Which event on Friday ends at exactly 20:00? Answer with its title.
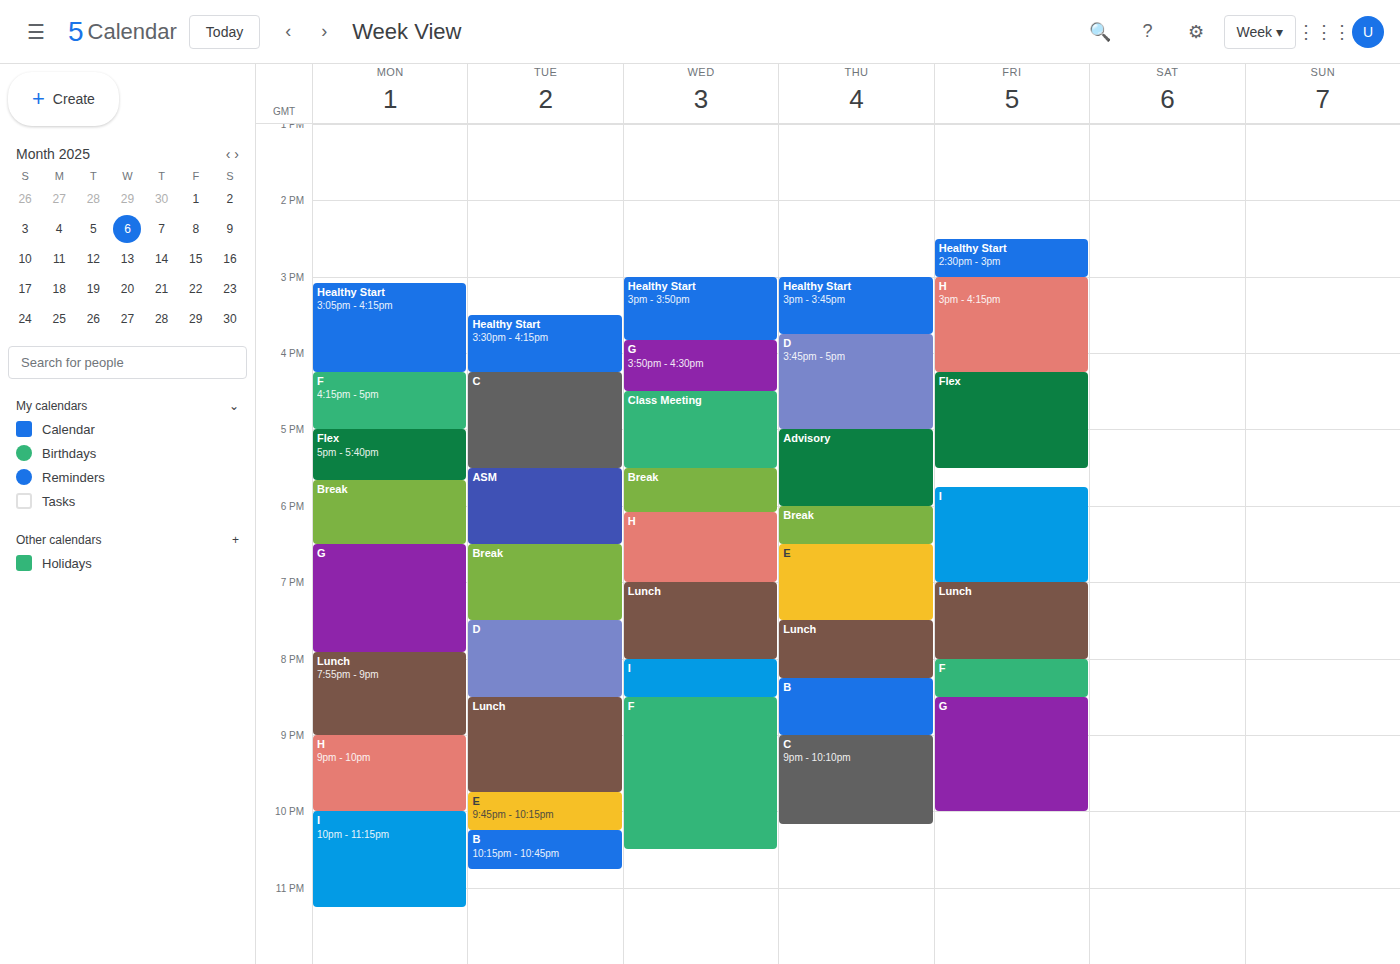
"Lunch"